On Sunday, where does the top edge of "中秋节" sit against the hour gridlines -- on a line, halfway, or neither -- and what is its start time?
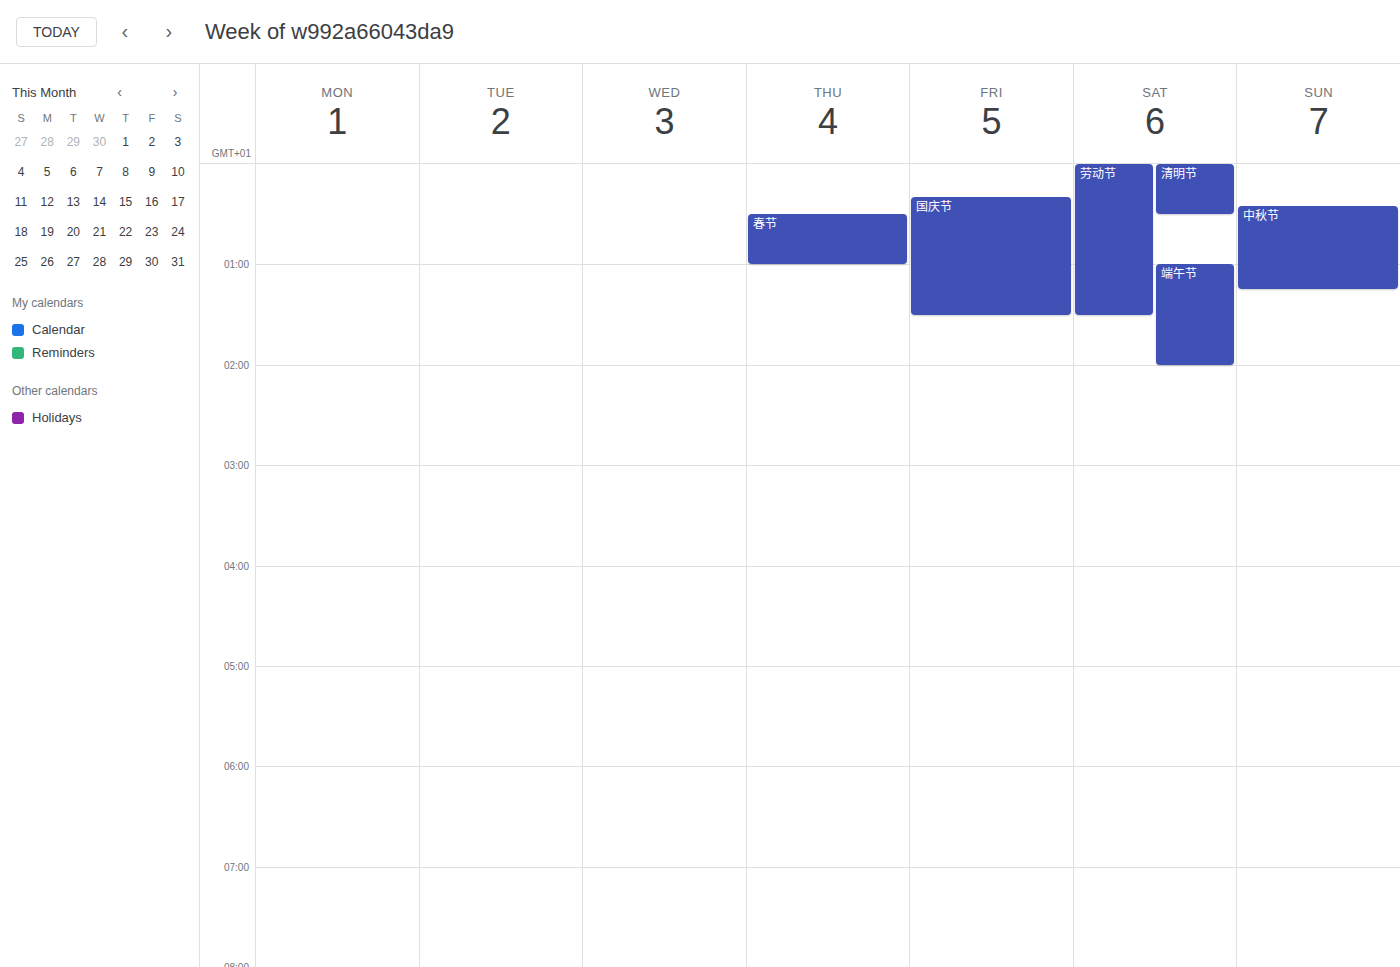
12:25 AM -- neither: 25 minutes below the 12 AM line and 35 minutes above the 1 AM line.